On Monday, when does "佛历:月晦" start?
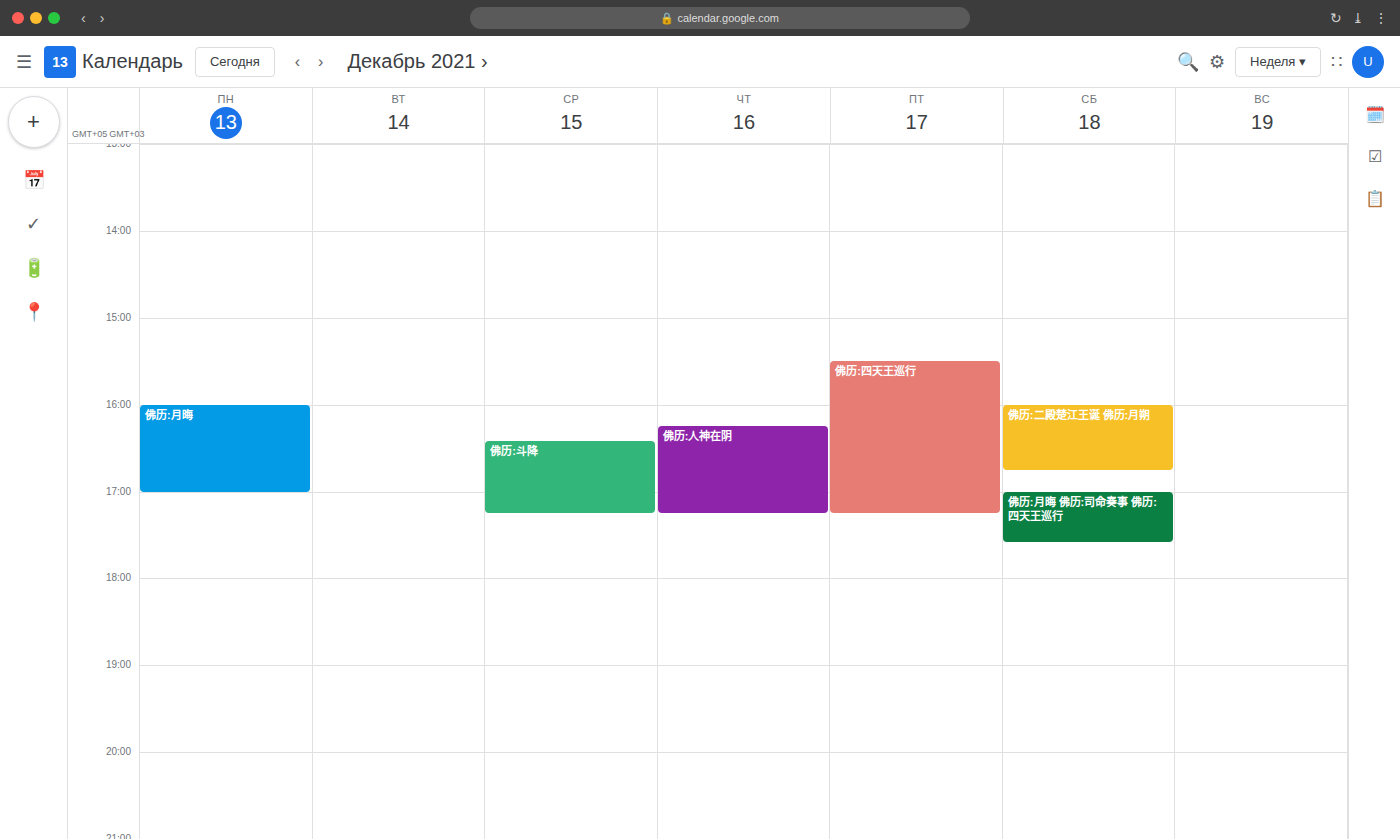
4:00 PM